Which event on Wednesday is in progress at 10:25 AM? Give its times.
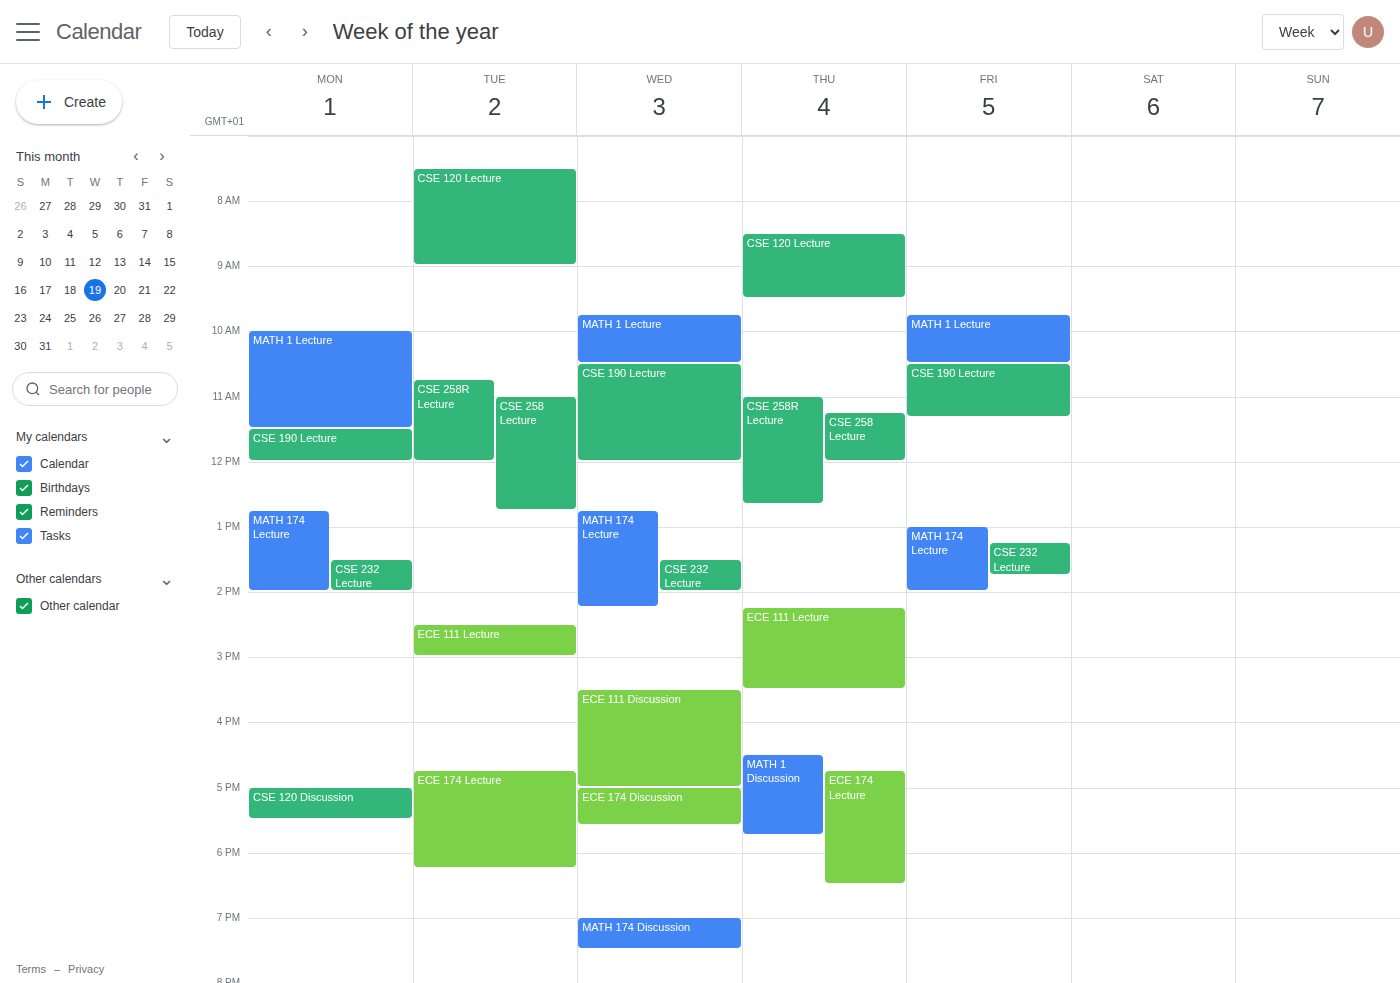
"MATH 1 Lecture", 9:45 AM to 10:30 AM